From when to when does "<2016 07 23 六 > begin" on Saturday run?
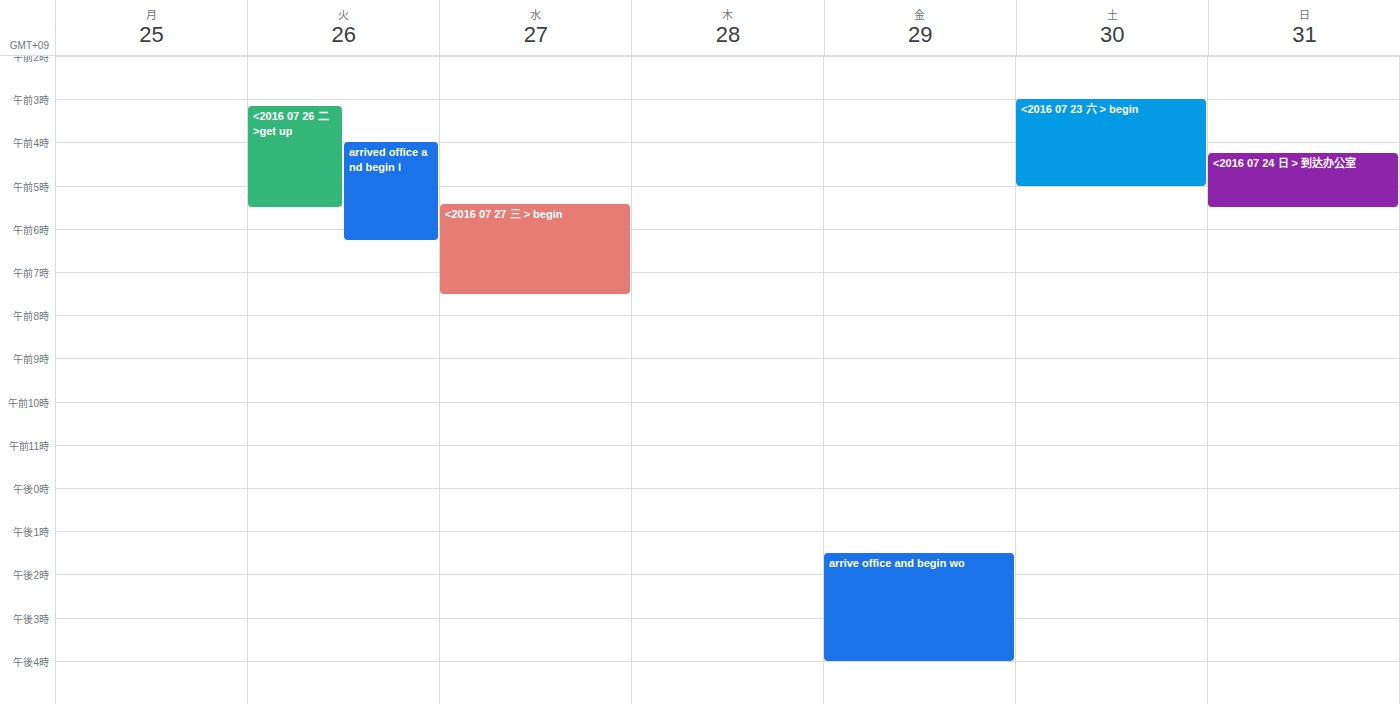
3:00 AM to 5:00 AM